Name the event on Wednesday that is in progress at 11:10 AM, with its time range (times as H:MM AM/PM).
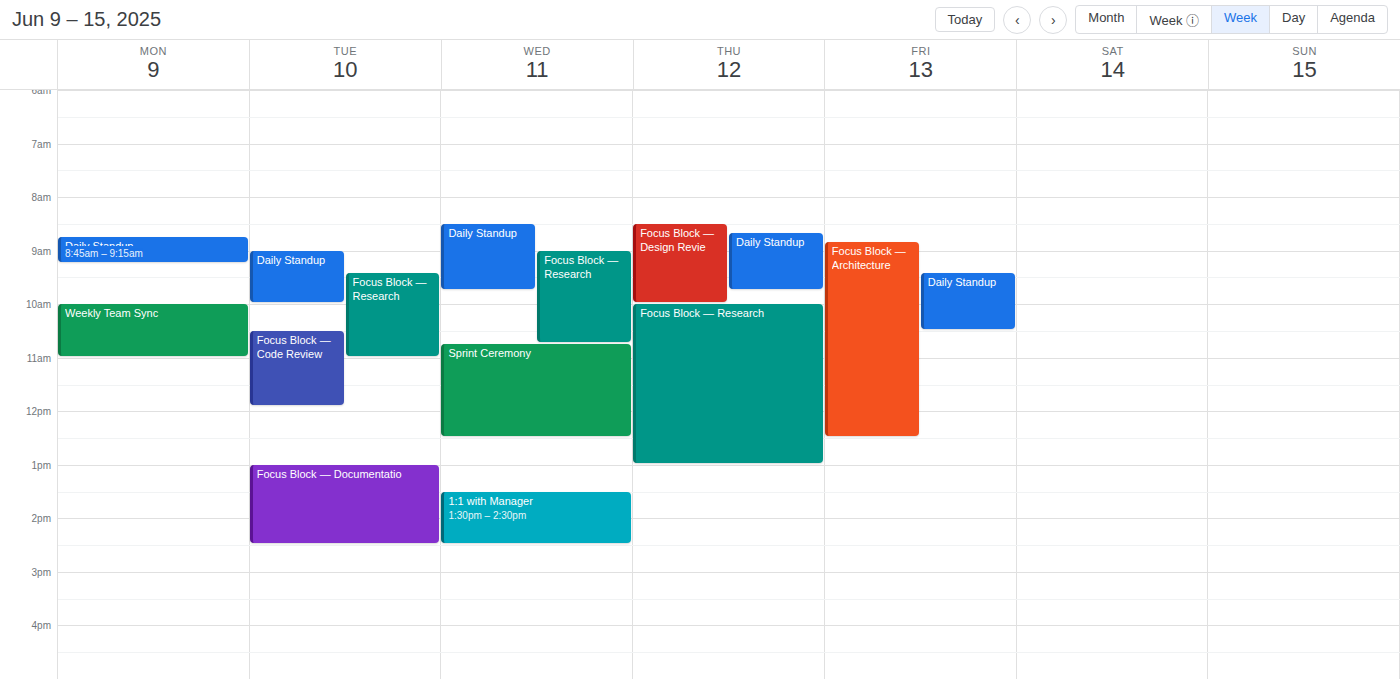
"Sprint Ceremony", 10:45 AM to 12:30 PM